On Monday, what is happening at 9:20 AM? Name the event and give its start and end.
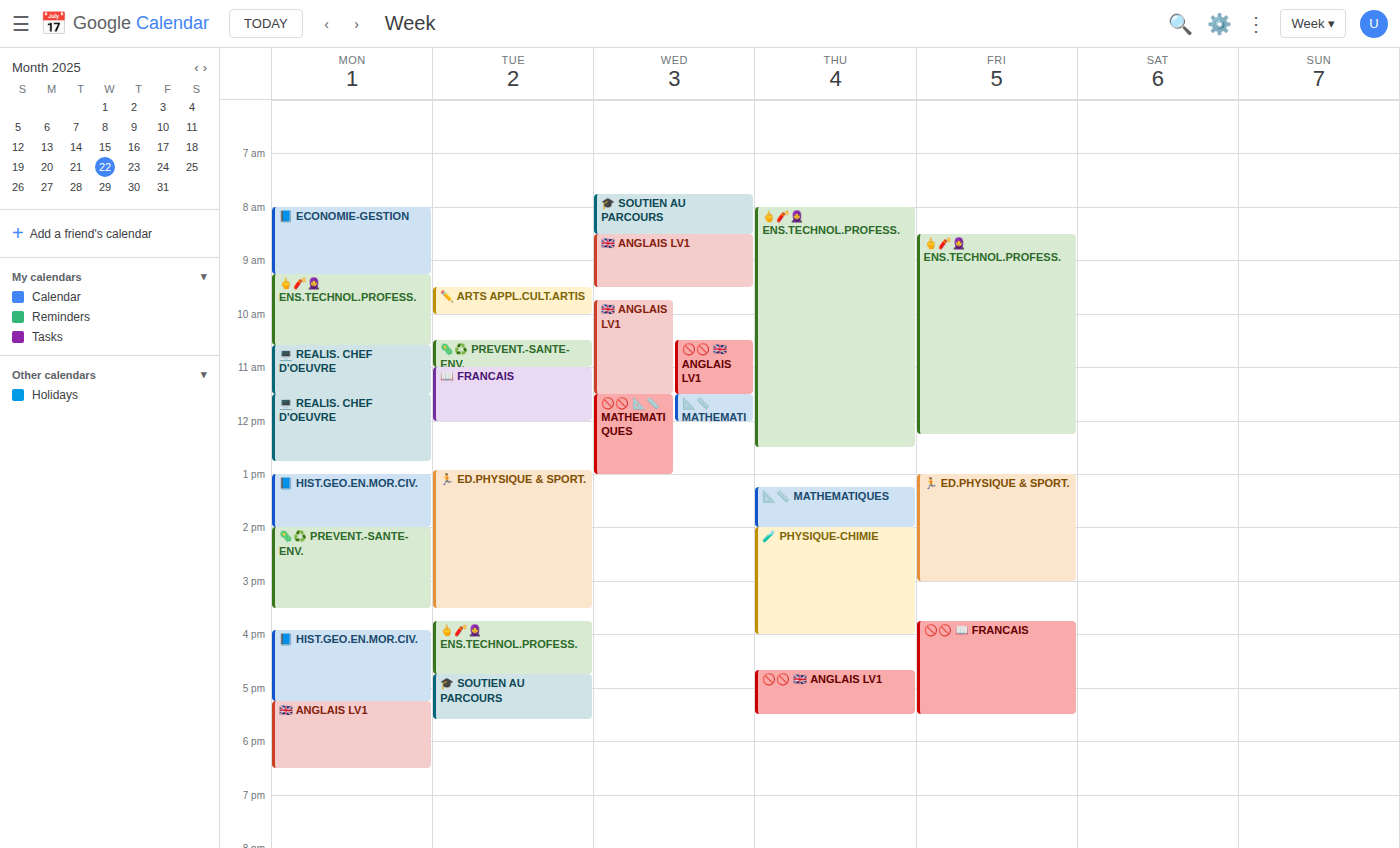
"🖕🧨🧕 ENS.TECHNOL.PROFESS.", 9:15 AM to 10:35 AM